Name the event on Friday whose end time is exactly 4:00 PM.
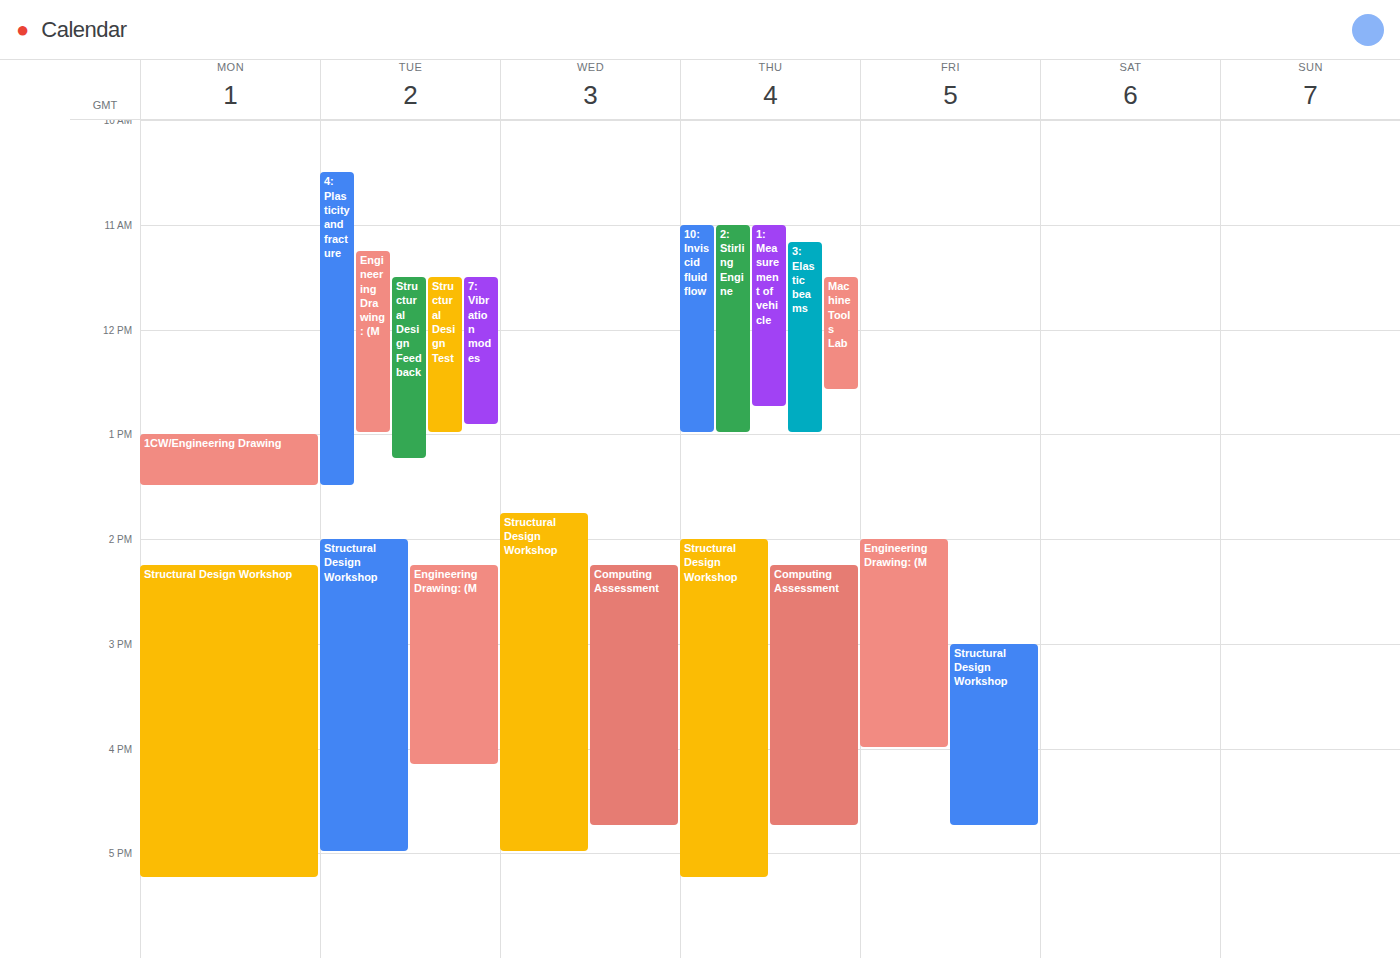
"Engineering Drawing: (M"